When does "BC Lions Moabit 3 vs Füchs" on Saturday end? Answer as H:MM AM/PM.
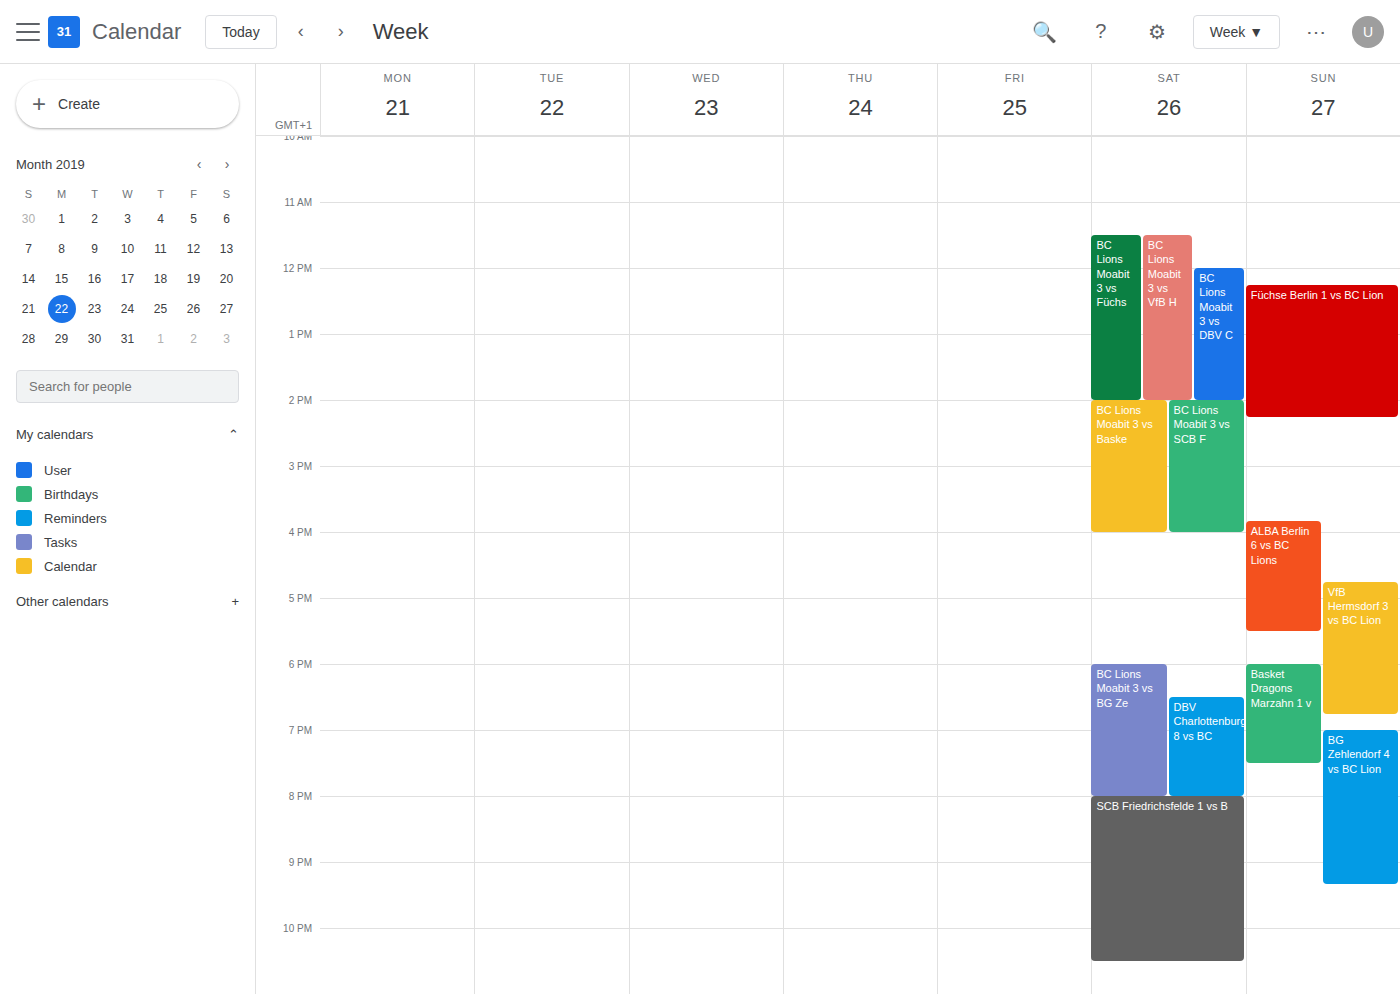
2:00 PM